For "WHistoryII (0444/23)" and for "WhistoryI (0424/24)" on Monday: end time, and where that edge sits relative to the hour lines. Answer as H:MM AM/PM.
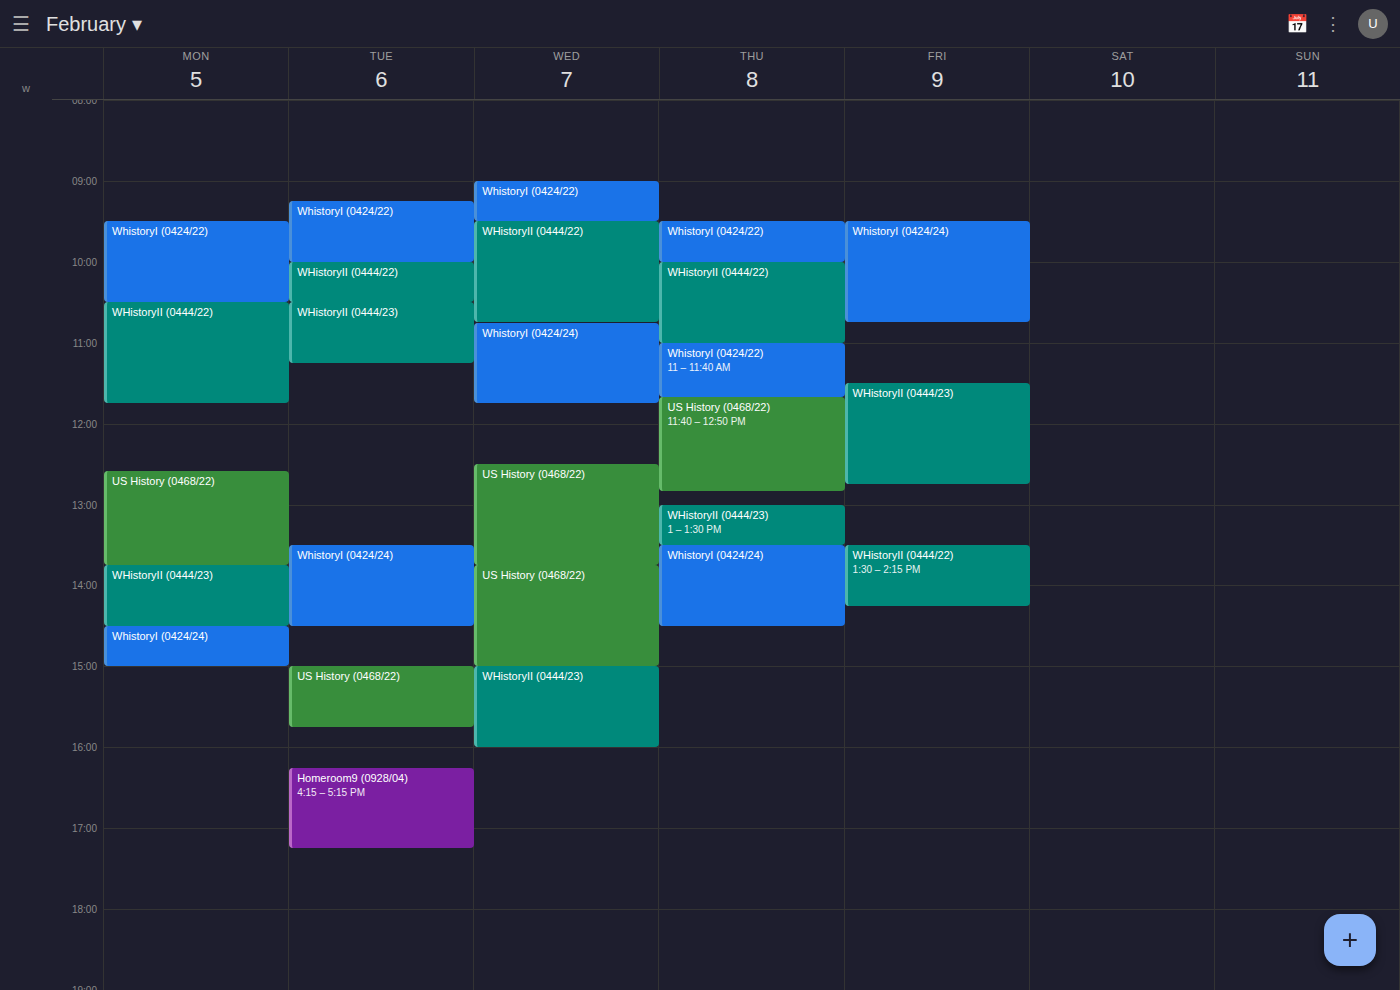
"WHistoryII (0444/23)": 2:30 PM, halfway between the 2 PM and 3 PM lines. "WhistoryI (0424/24)": 3:00 PM, exactly on the 3 PM line.